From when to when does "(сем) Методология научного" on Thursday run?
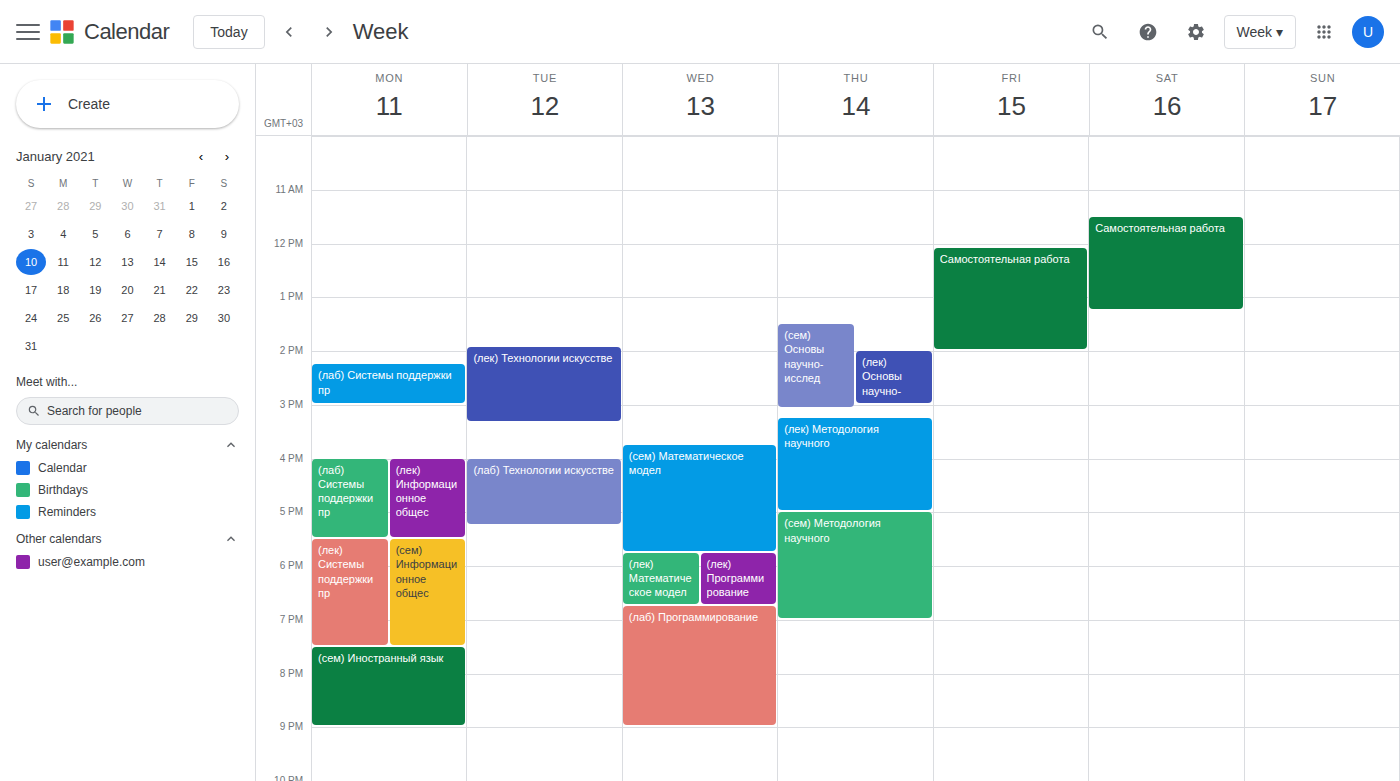
5:00 PM to 7:00 PM